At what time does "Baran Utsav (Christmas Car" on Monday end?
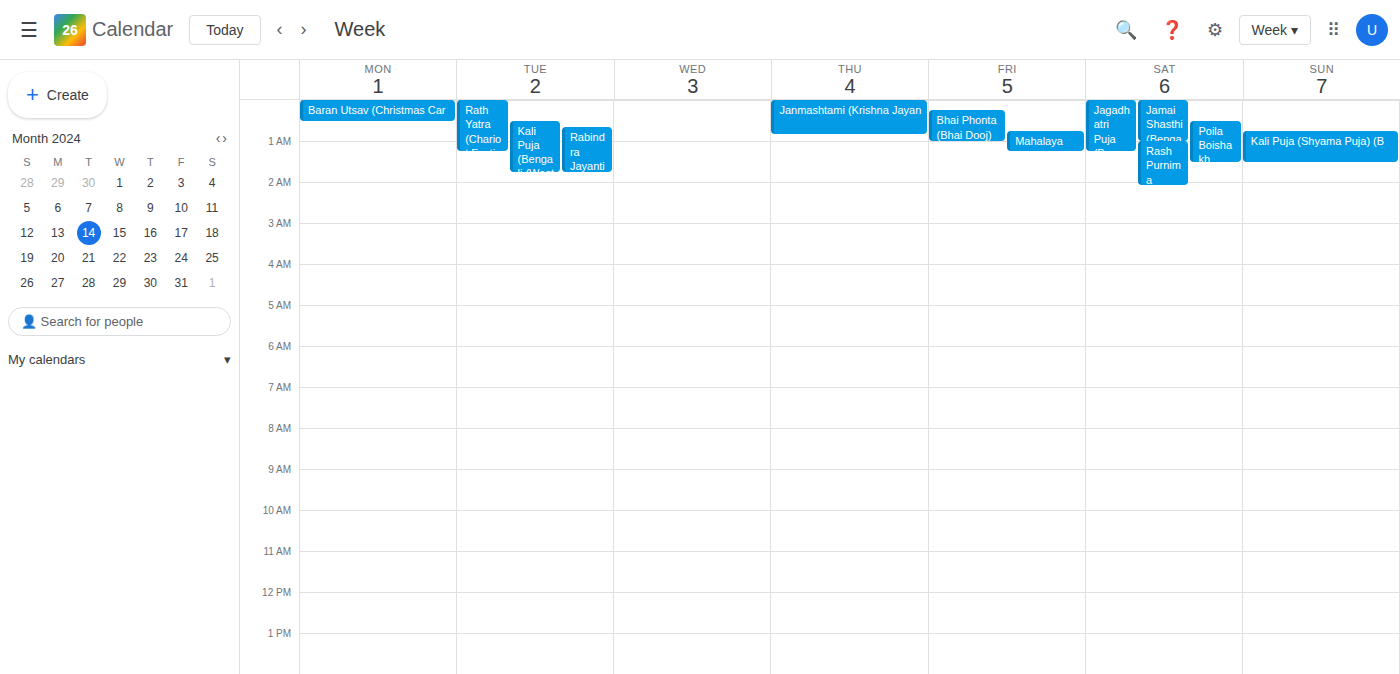
12:30 AM